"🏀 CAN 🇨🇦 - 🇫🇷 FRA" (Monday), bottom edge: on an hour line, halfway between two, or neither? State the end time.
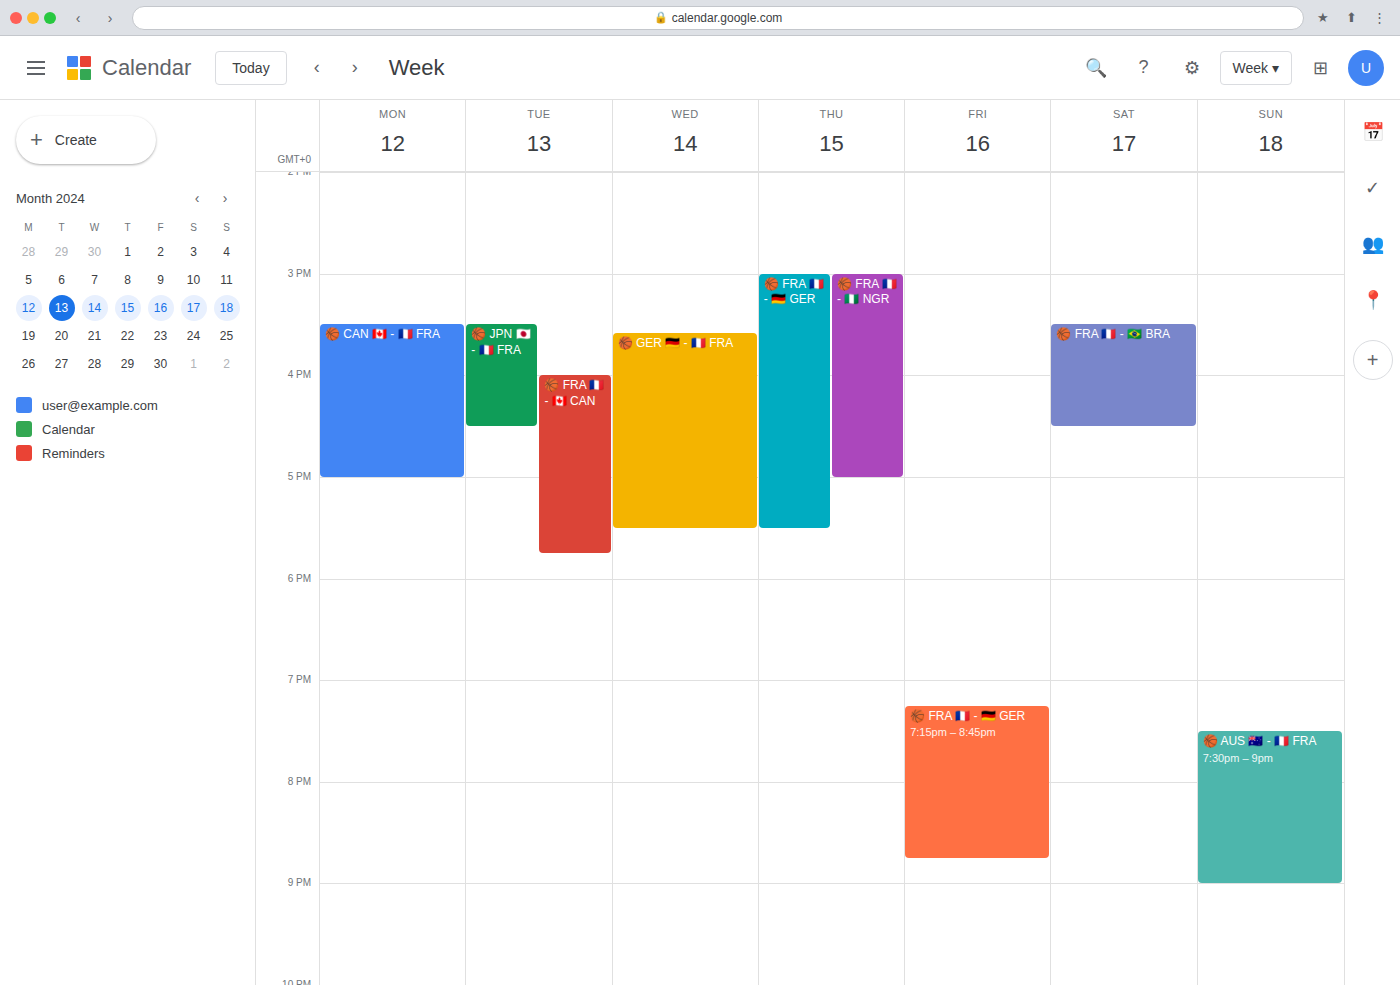
17:00 -- exactly on the 17:00 line.